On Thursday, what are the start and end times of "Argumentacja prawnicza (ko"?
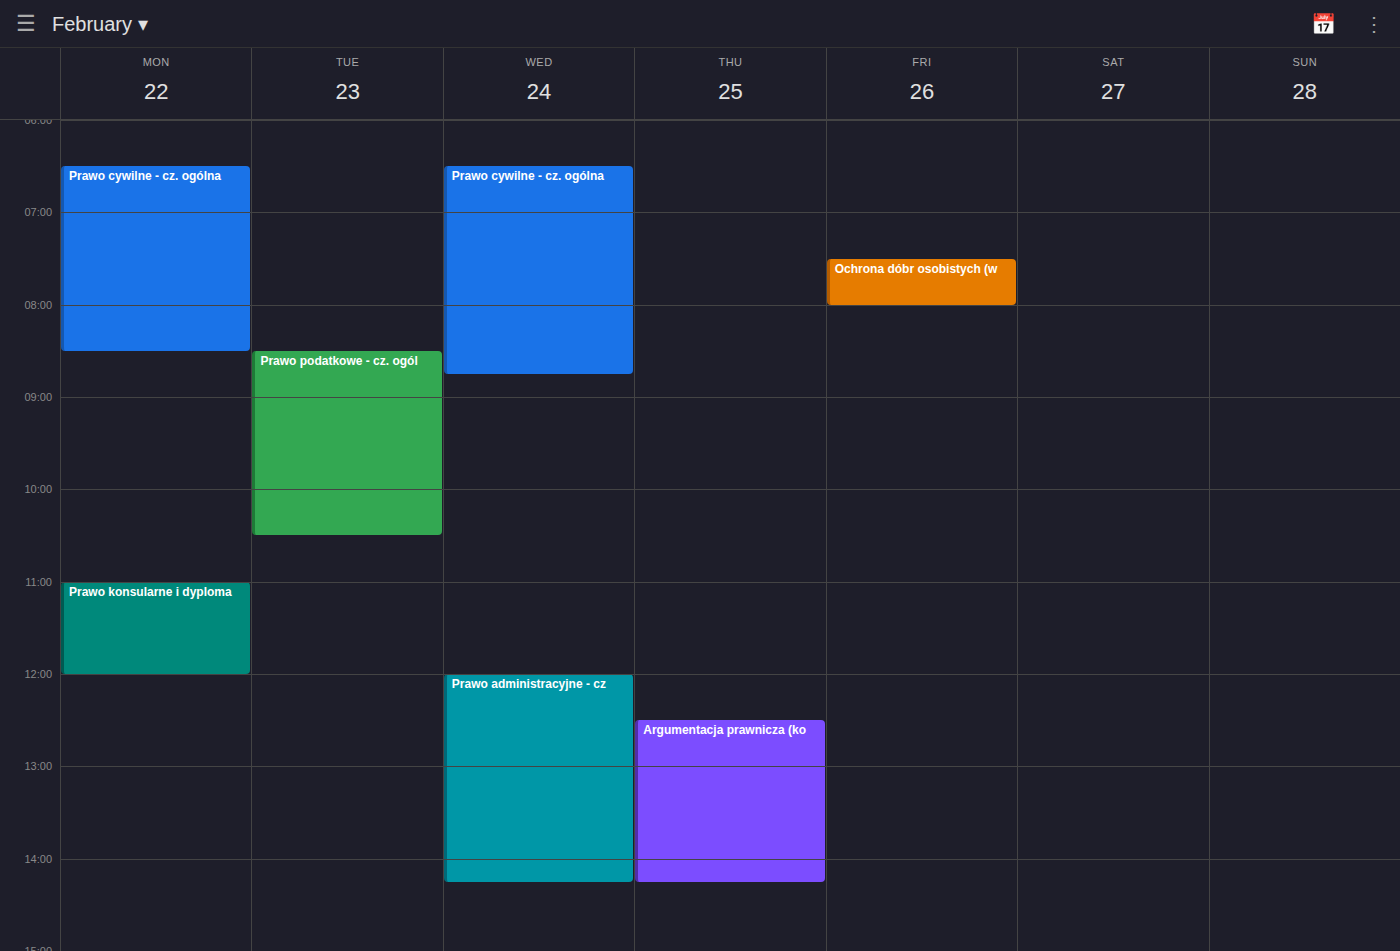
12:30 PM to 2:15 PM